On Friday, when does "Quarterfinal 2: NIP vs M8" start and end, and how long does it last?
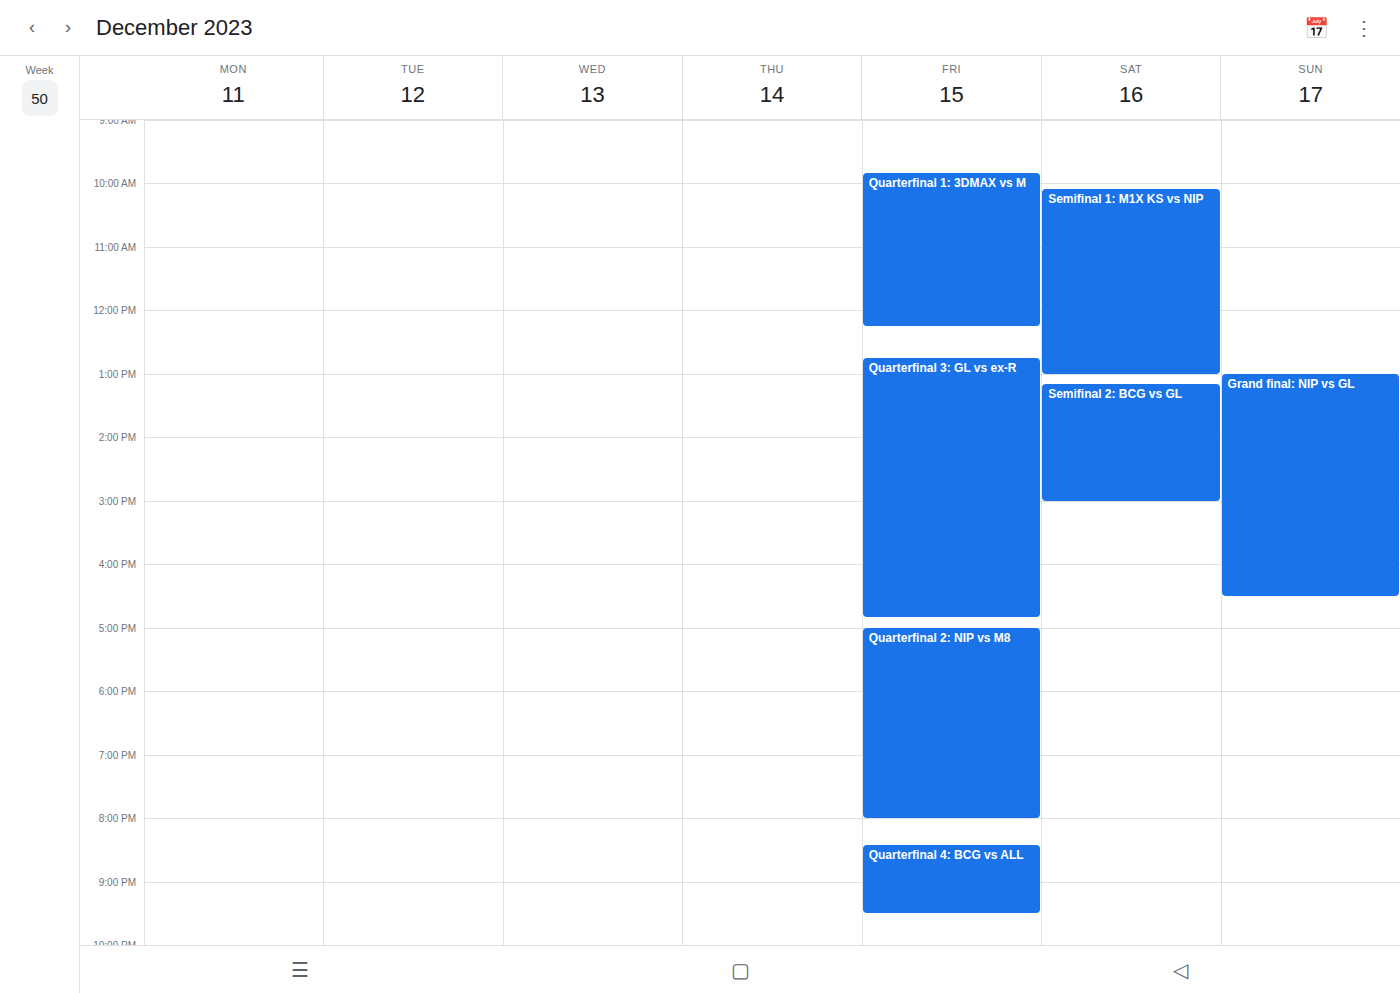
5:00 PM to 8:00 PM, 3 hours